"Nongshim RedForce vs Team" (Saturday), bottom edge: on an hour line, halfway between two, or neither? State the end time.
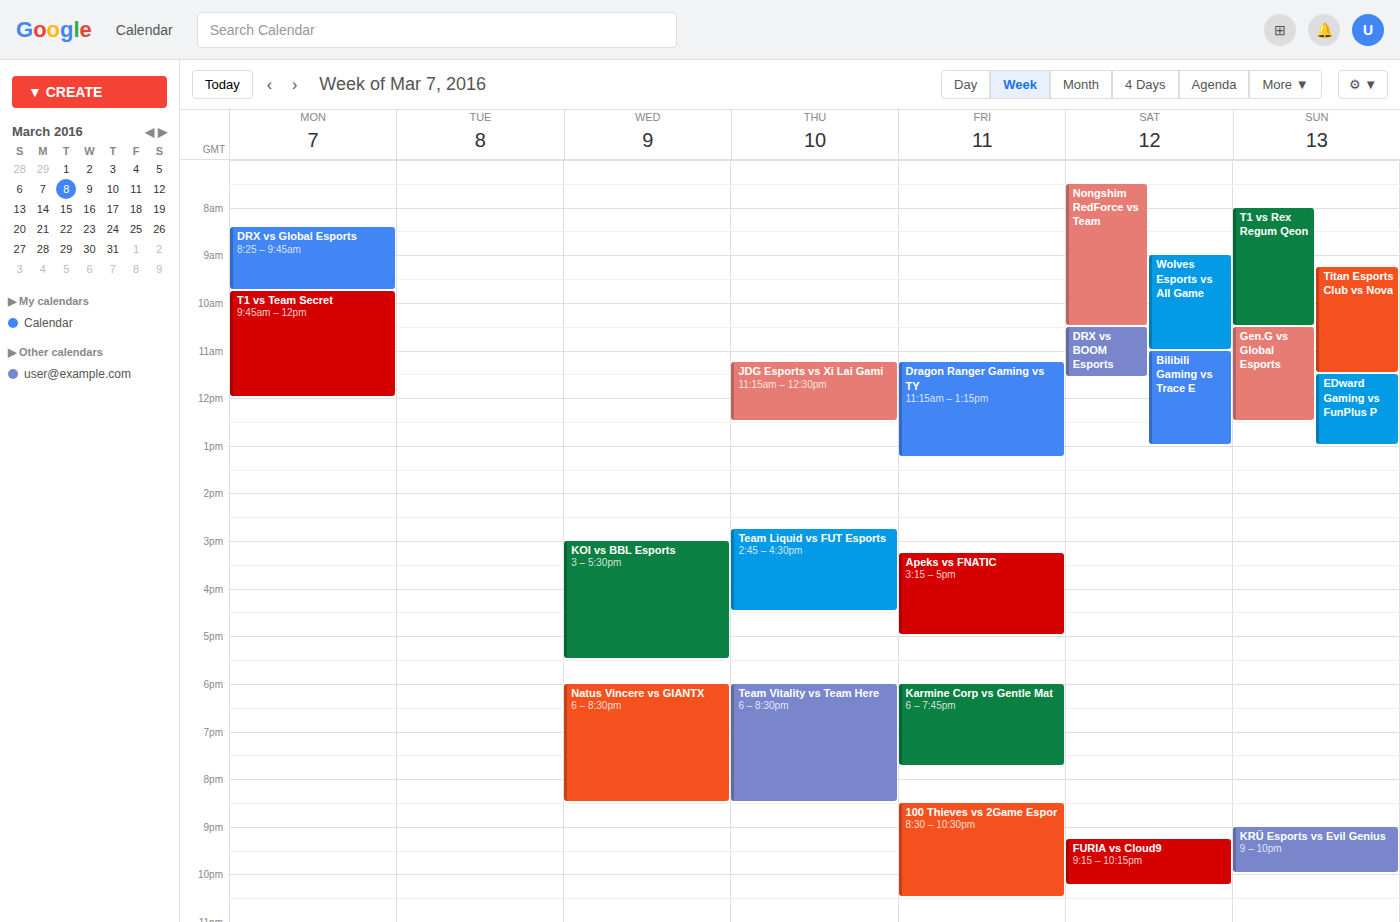
10:30 AM -- halfway between the 10 AM and 11 AM lines.